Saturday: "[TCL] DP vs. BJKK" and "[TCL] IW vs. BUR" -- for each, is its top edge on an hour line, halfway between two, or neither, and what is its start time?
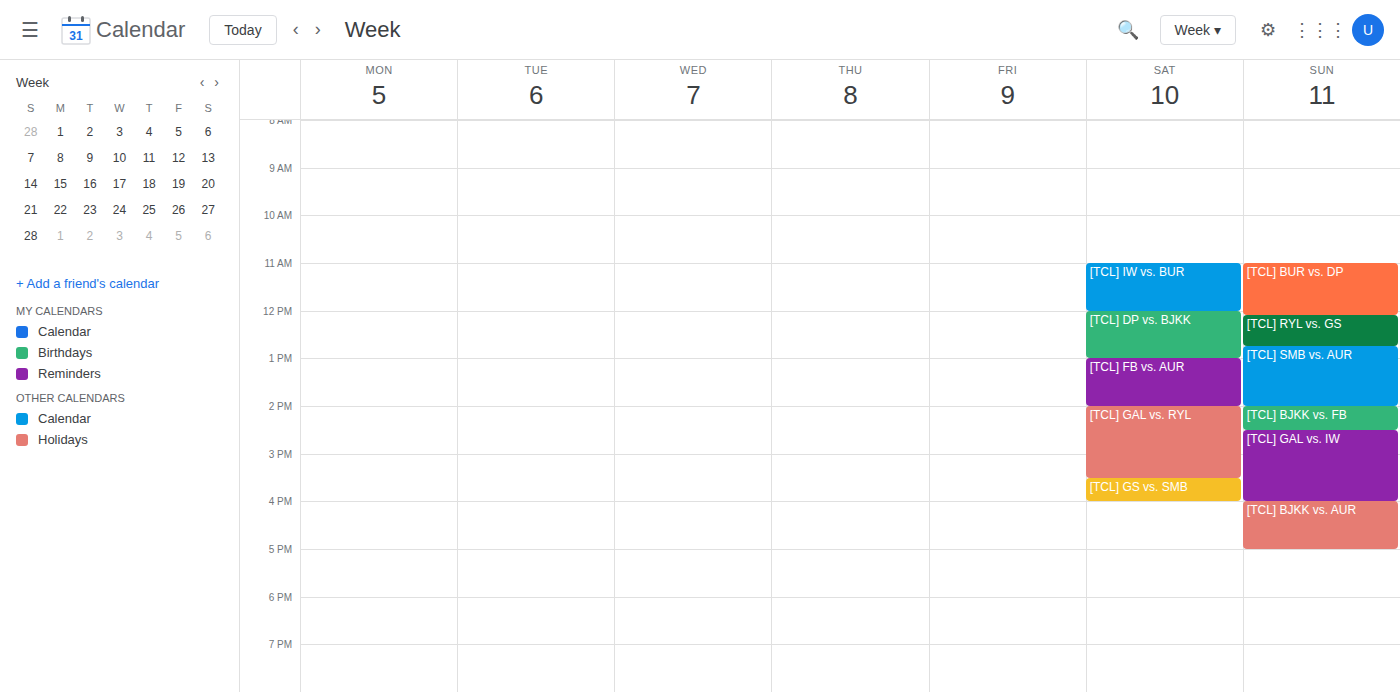
"[TCL] DP vs. BJKK": 12:00 PM, exactly on the 12 PM line. "[TCL] IW vs. BUR": 11:00 AM, exactly on the 11 AM line.